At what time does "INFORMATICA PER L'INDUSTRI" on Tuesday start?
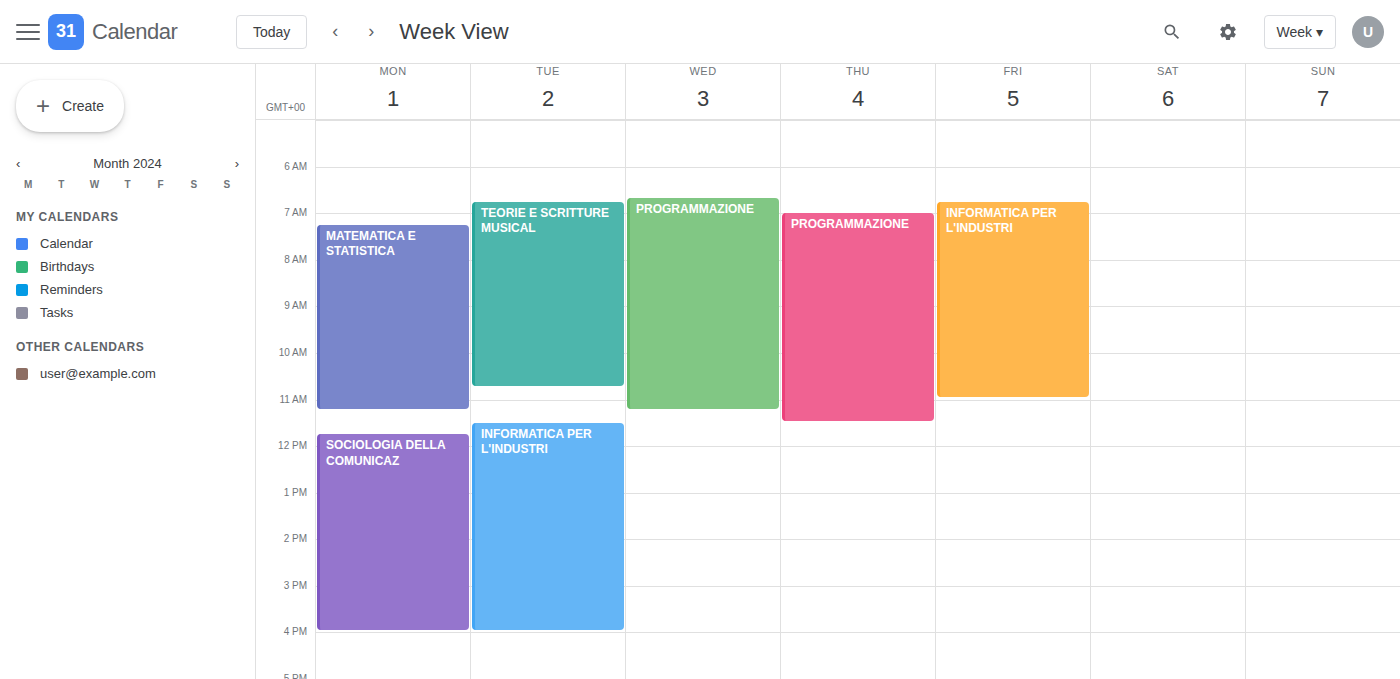
11:30 AM